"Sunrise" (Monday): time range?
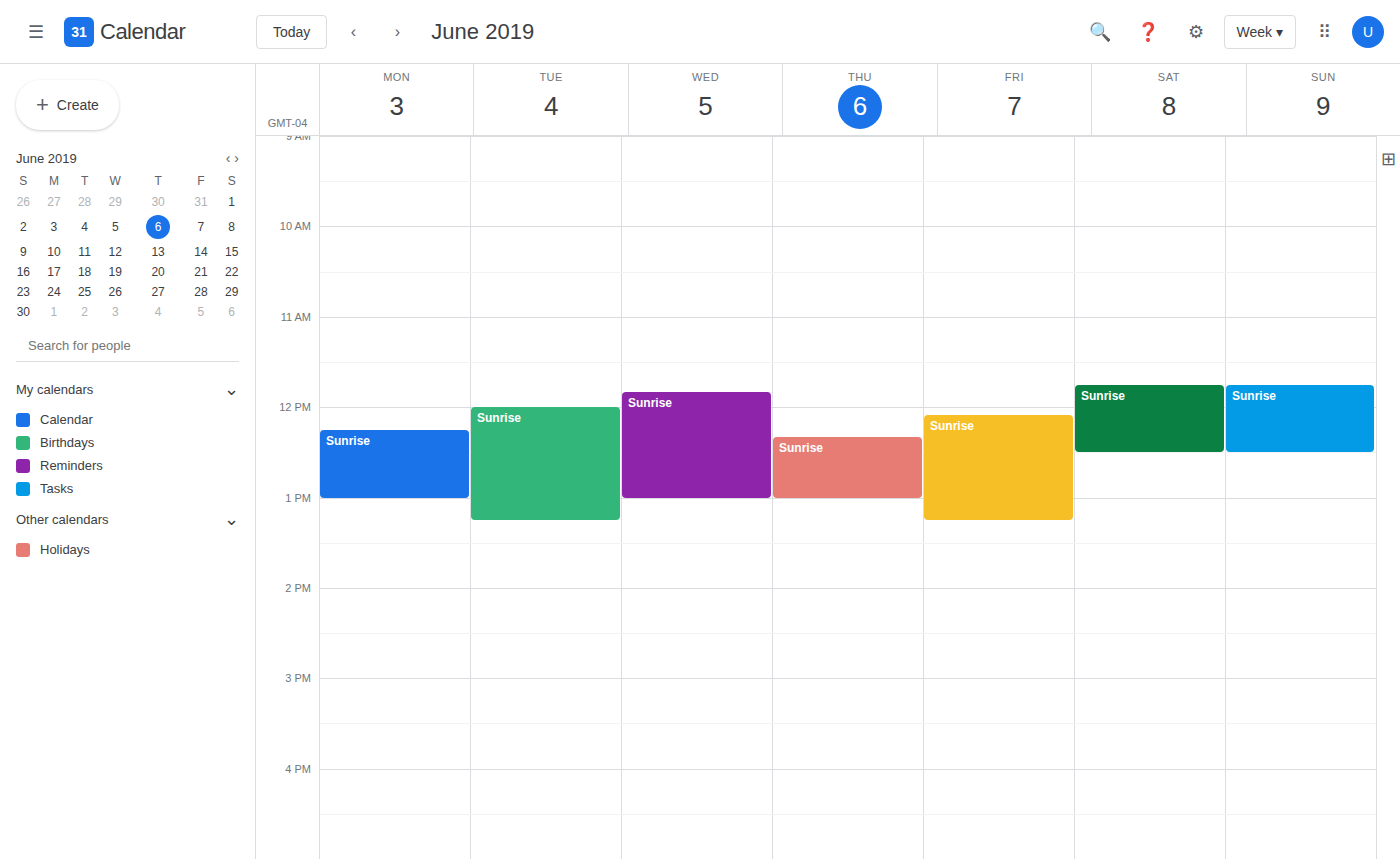
12:15 PM to 1:00 PM